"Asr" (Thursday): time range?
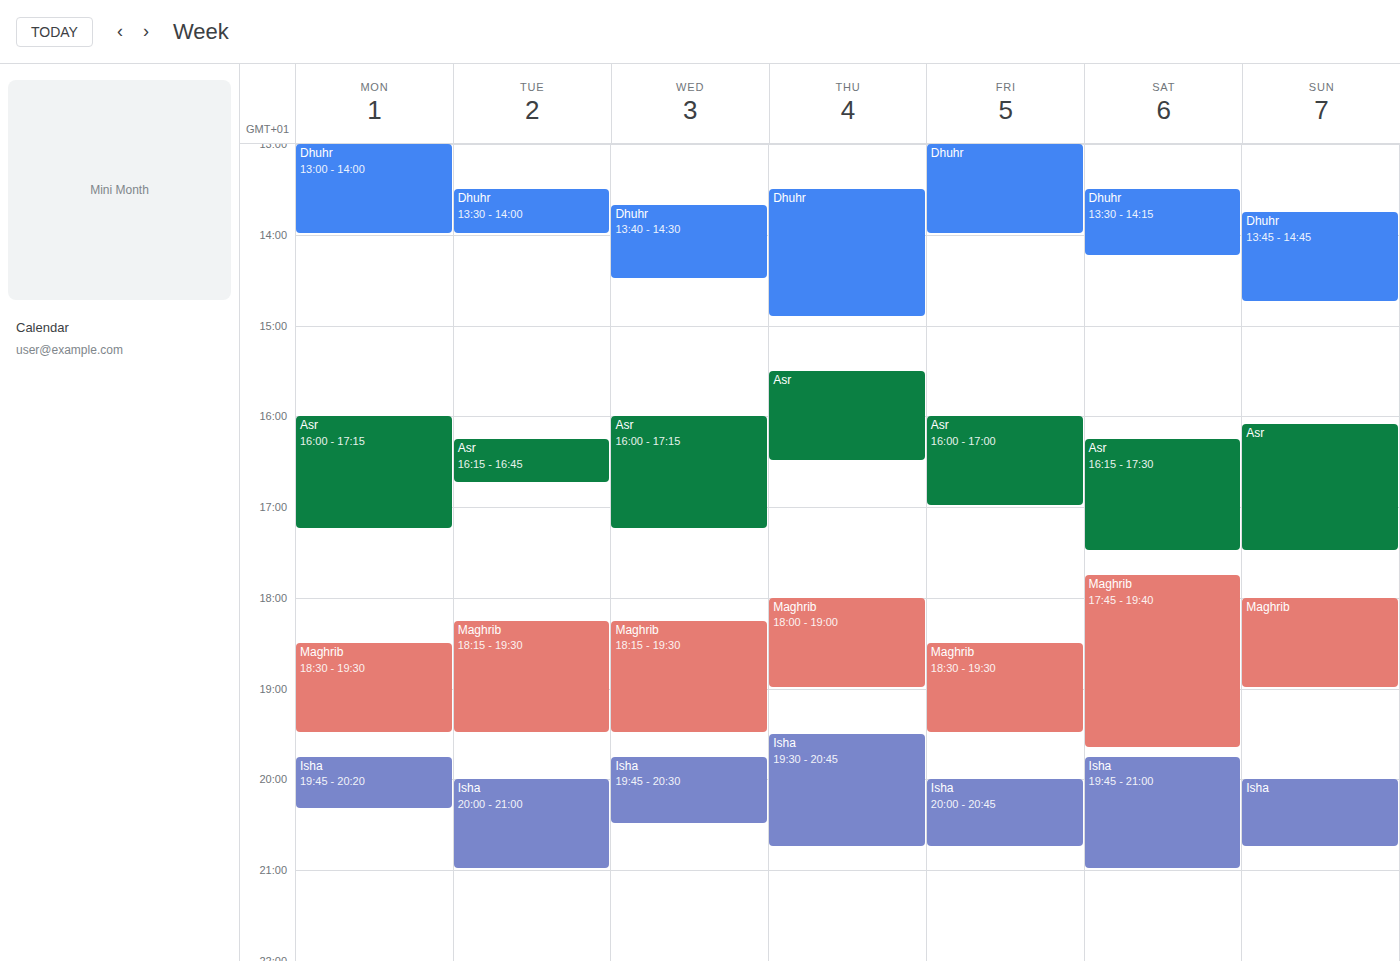
3:30 PM to 4:30 PM